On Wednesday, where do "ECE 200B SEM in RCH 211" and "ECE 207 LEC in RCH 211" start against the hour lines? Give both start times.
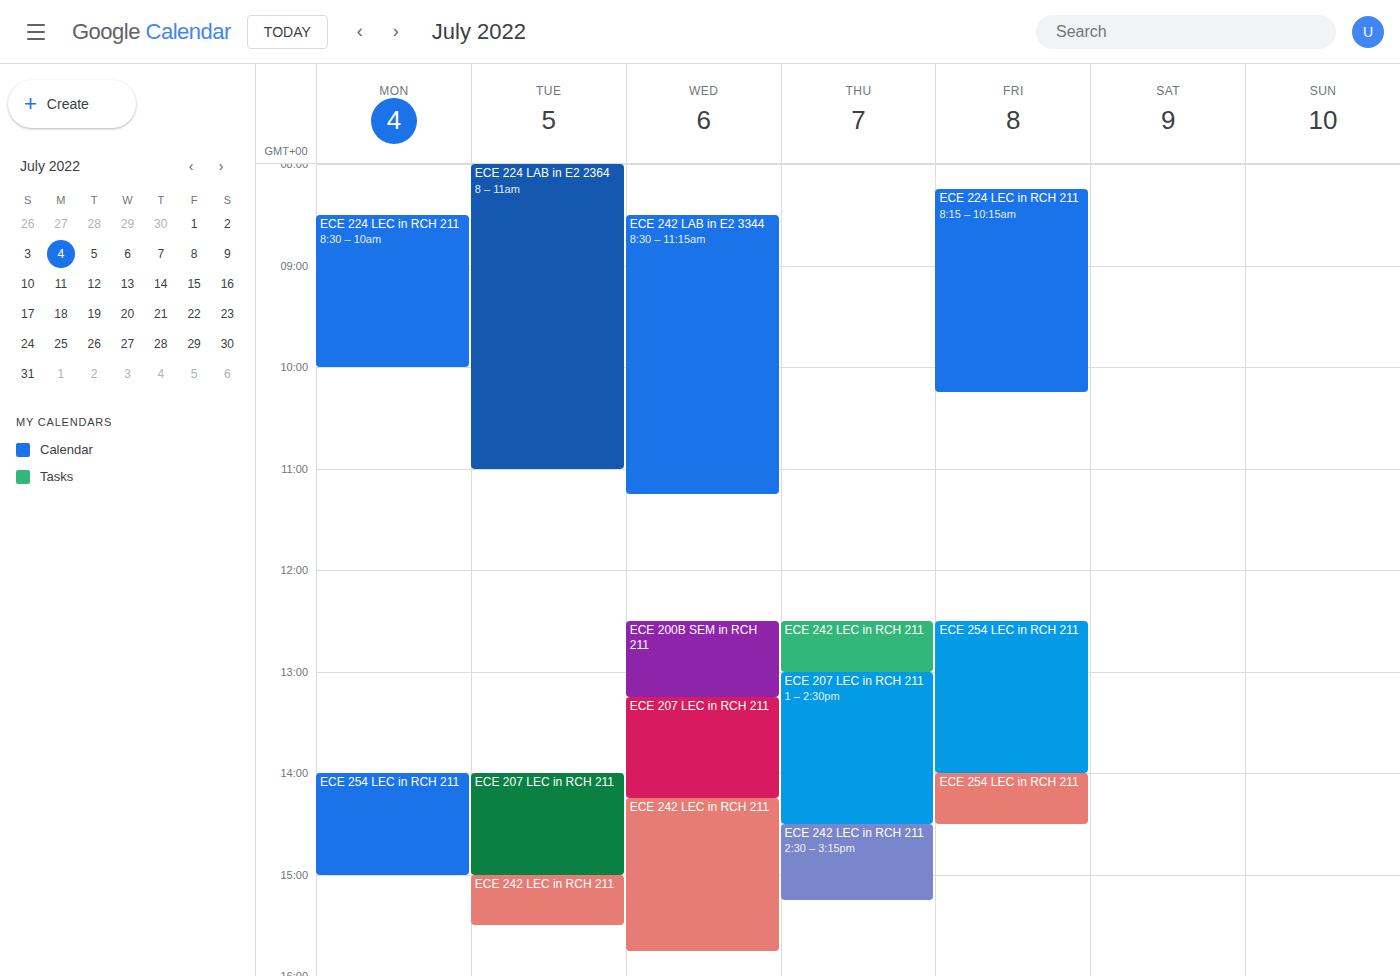
"ECE 200B SEM in RCH 211": 12:30 PM, halfway between the 12 PM and 1 PM lines. "ECE 207 LEC in RCH 211": 1:15 PM, neither: a quarter of the way from the 1 PM line to the 2 PM line.